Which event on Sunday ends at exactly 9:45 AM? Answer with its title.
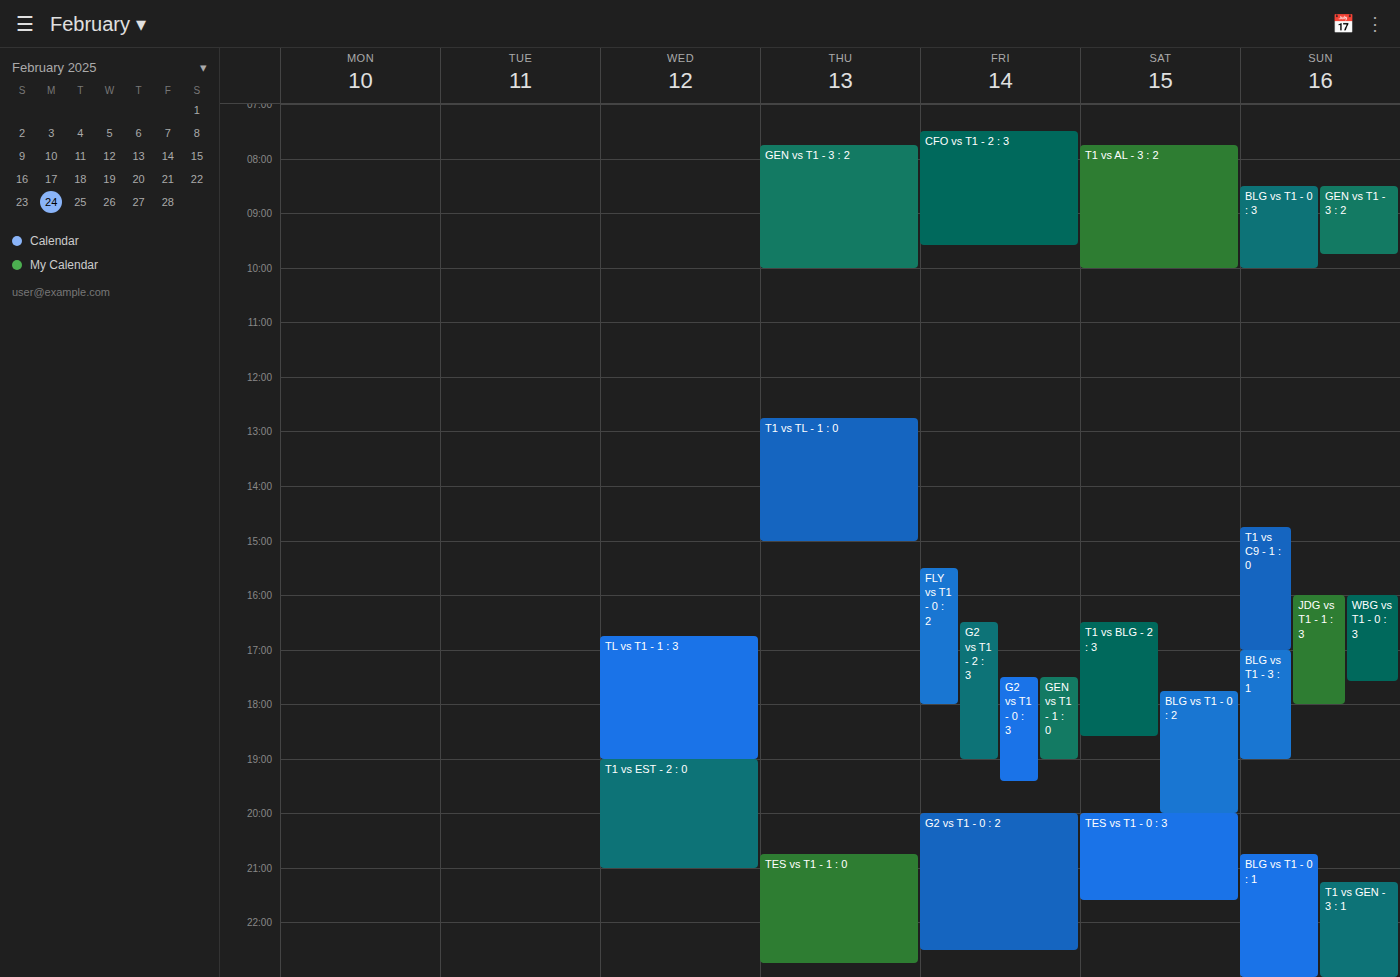
"GEN vs T1 - 3 : 2"